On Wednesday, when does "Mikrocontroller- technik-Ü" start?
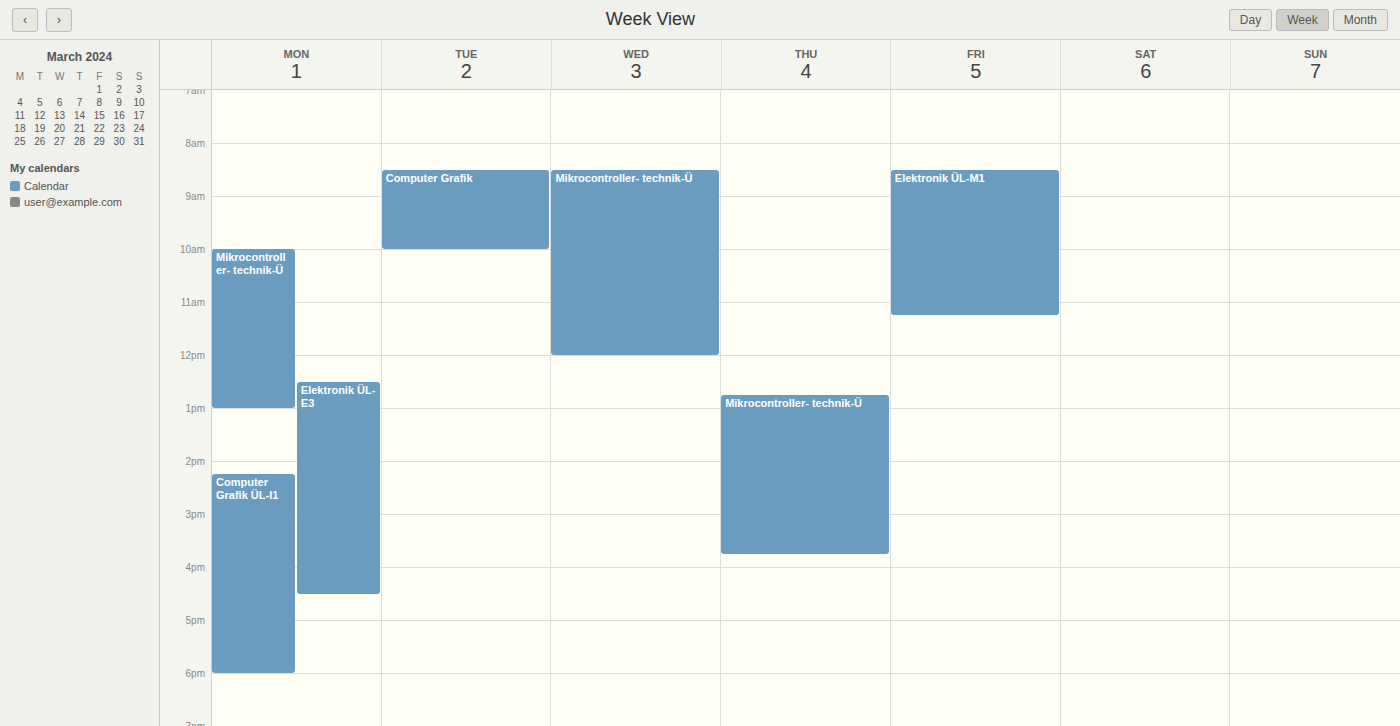
8:30 AM